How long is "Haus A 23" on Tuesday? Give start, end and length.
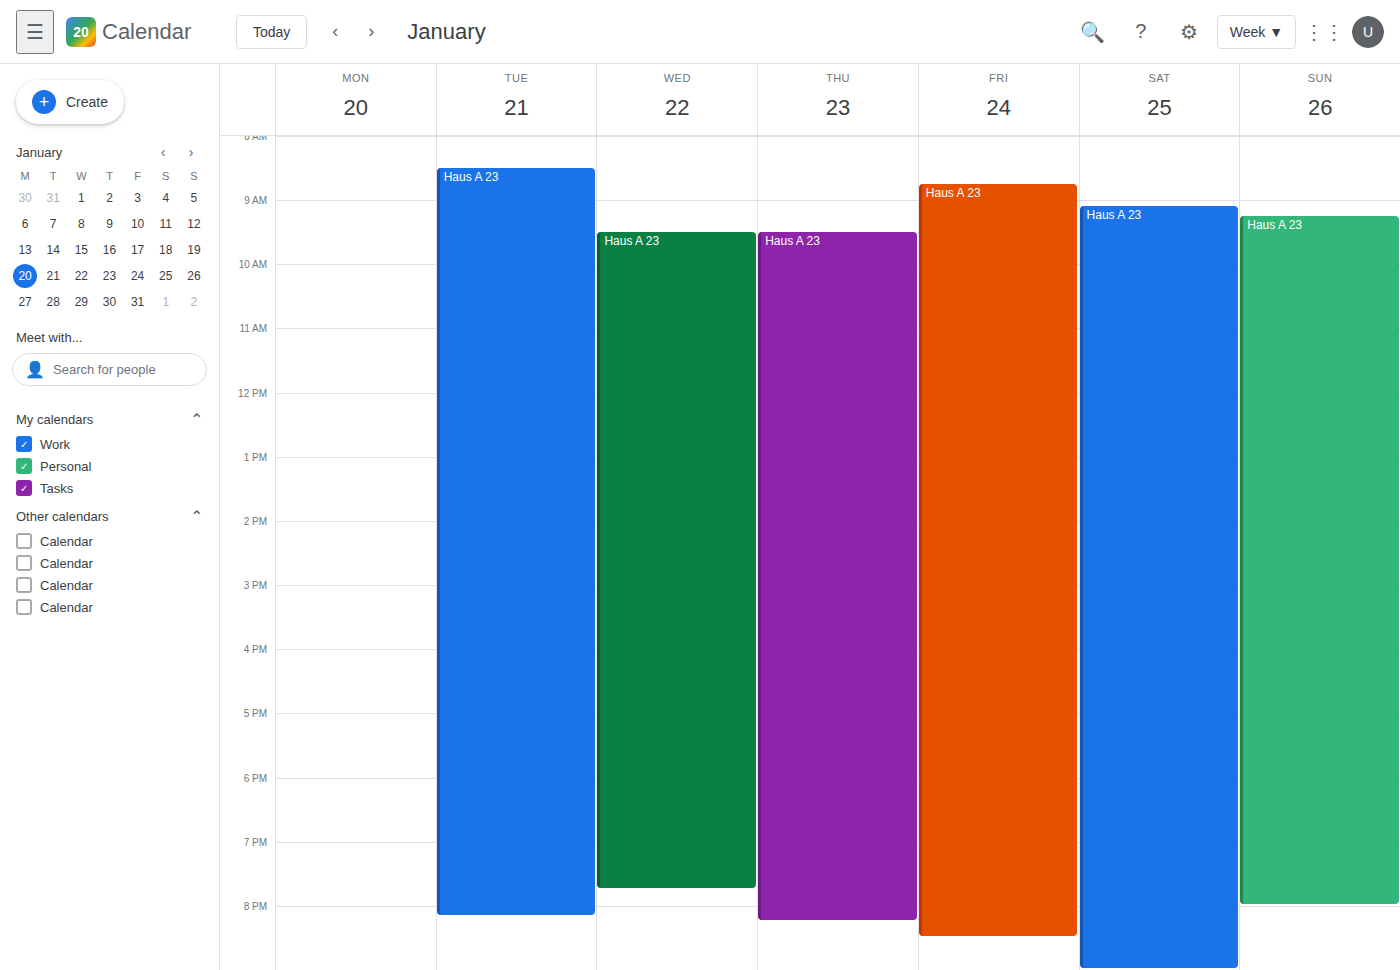
8:30 AM to 8:10 PM, 11 hours 40 minutes